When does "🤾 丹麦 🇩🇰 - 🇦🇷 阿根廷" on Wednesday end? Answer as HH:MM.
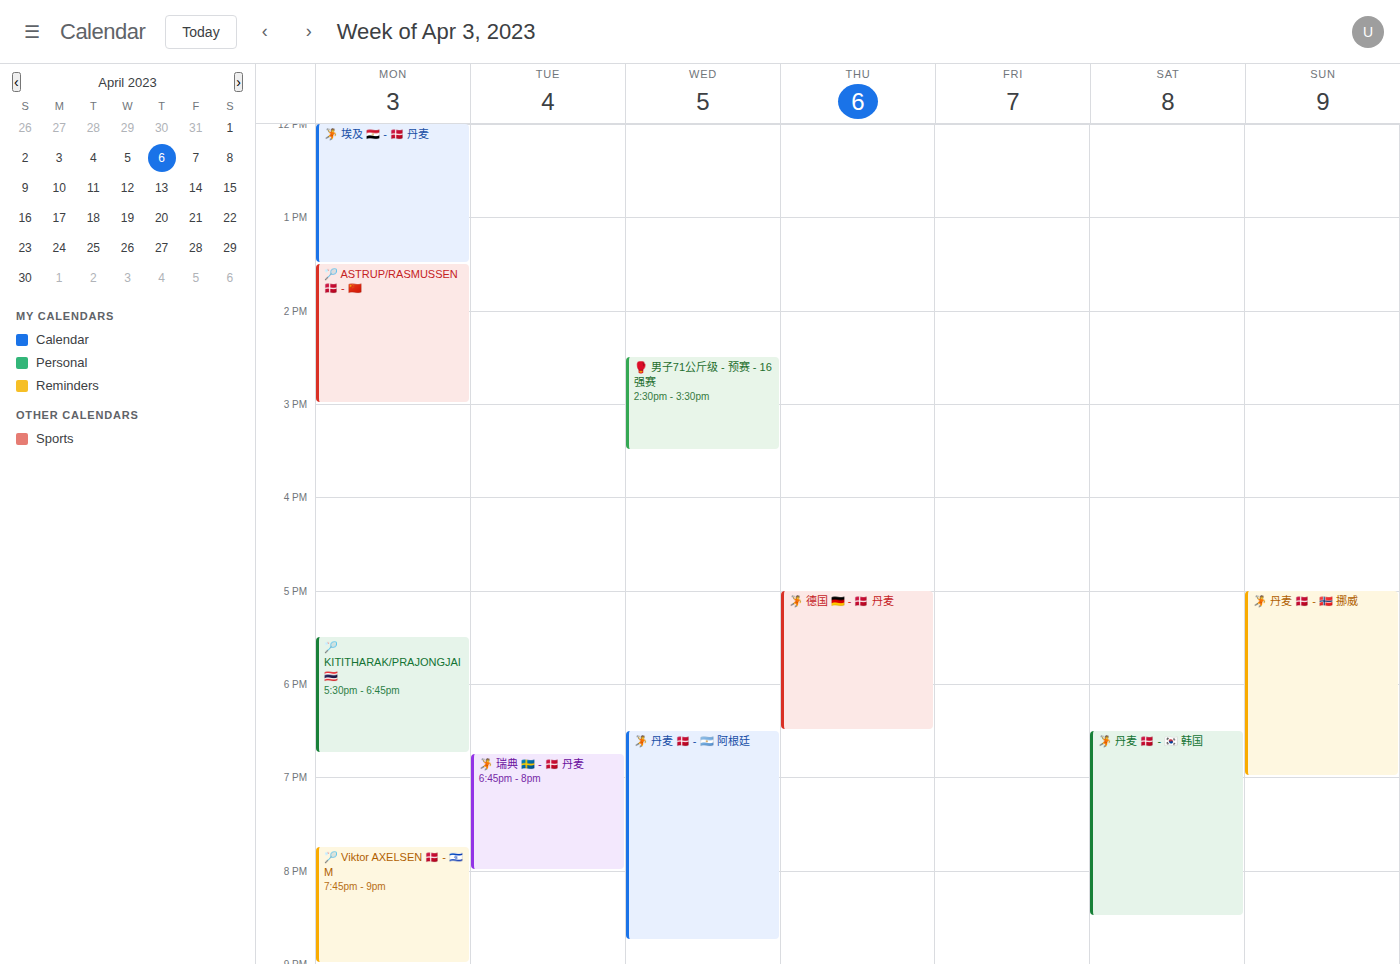
20:45